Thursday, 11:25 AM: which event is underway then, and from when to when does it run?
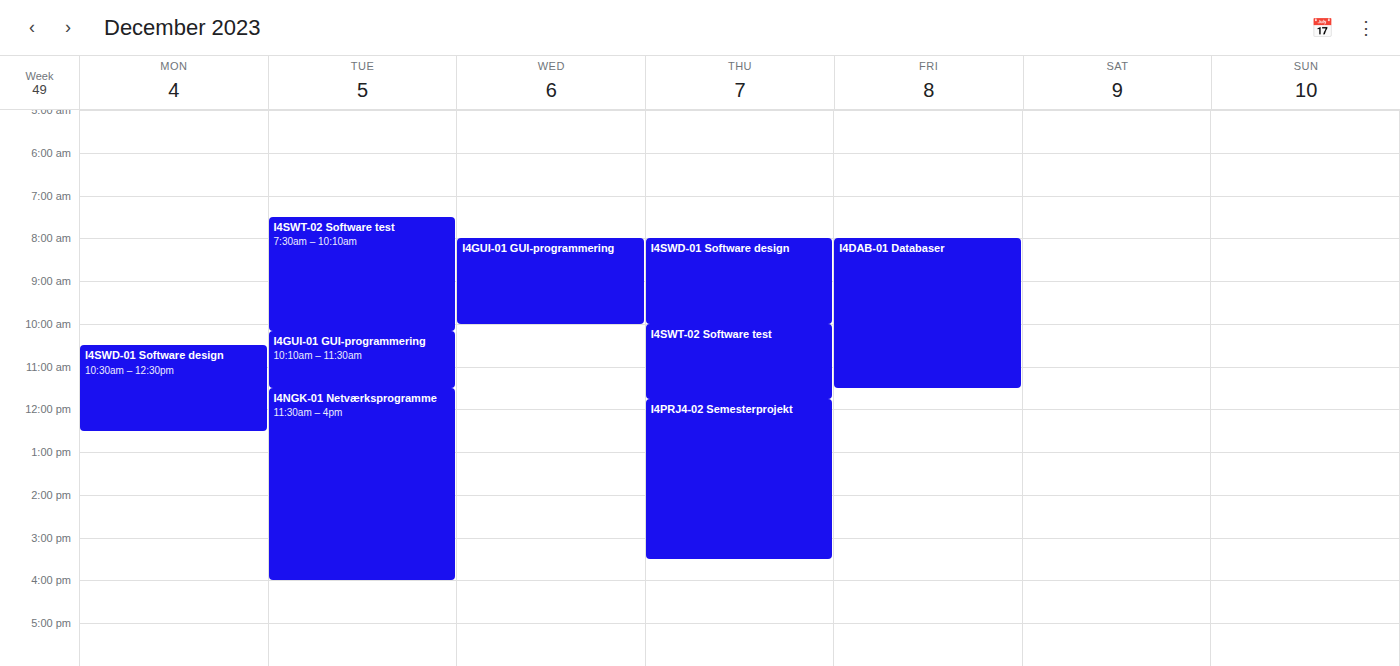
"I4SWT-02 Software test", 10:00 AM to 11:45 AM